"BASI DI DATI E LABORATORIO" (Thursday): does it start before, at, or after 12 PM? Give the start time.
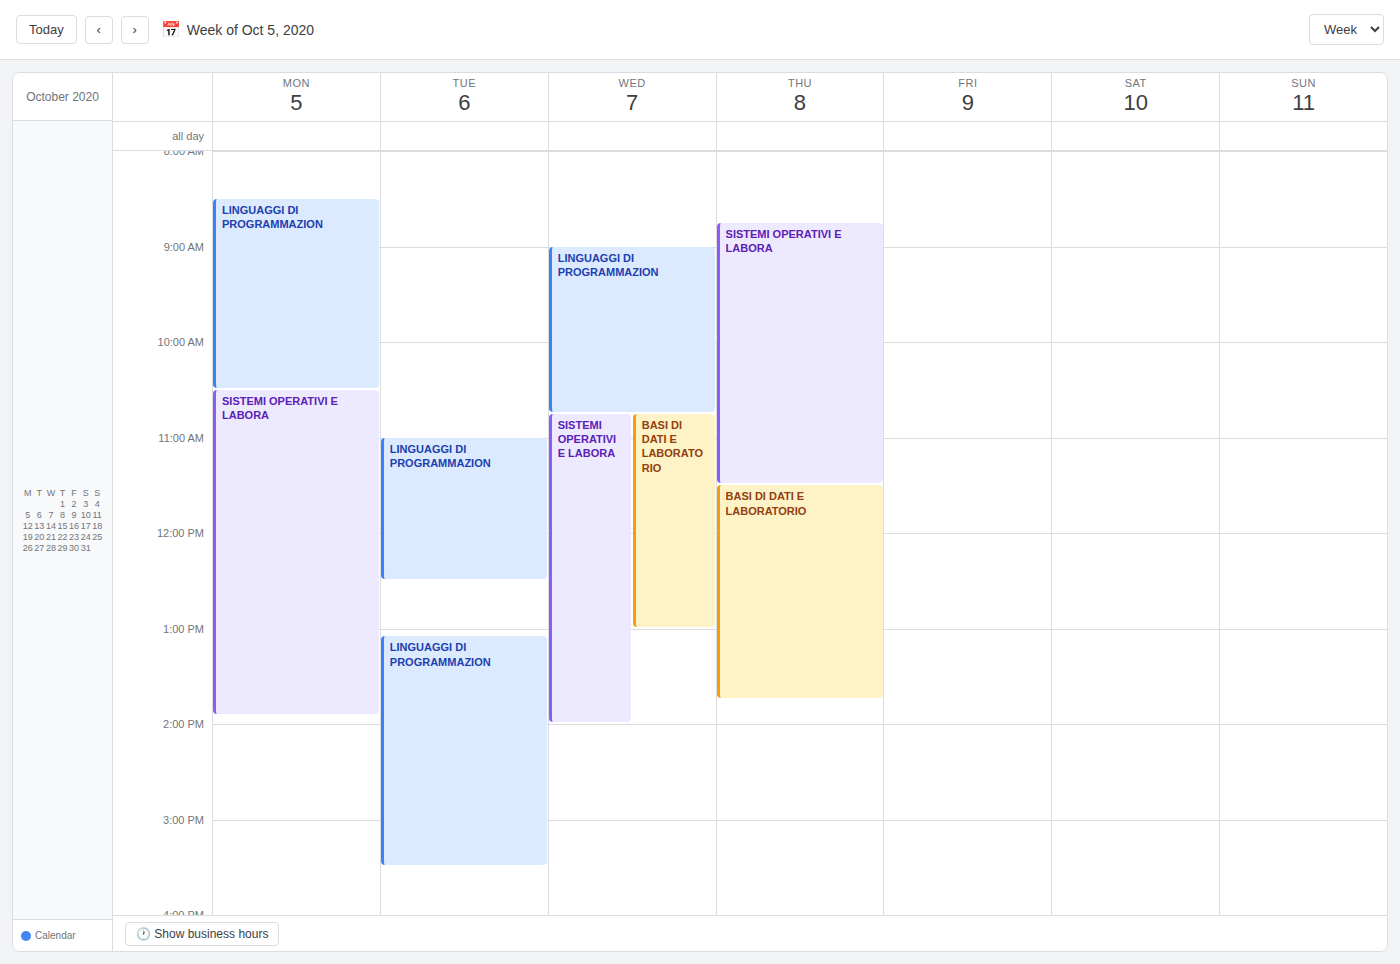
11:30 AM -- before 12 PM, 30 minutes above the 12 PM line.